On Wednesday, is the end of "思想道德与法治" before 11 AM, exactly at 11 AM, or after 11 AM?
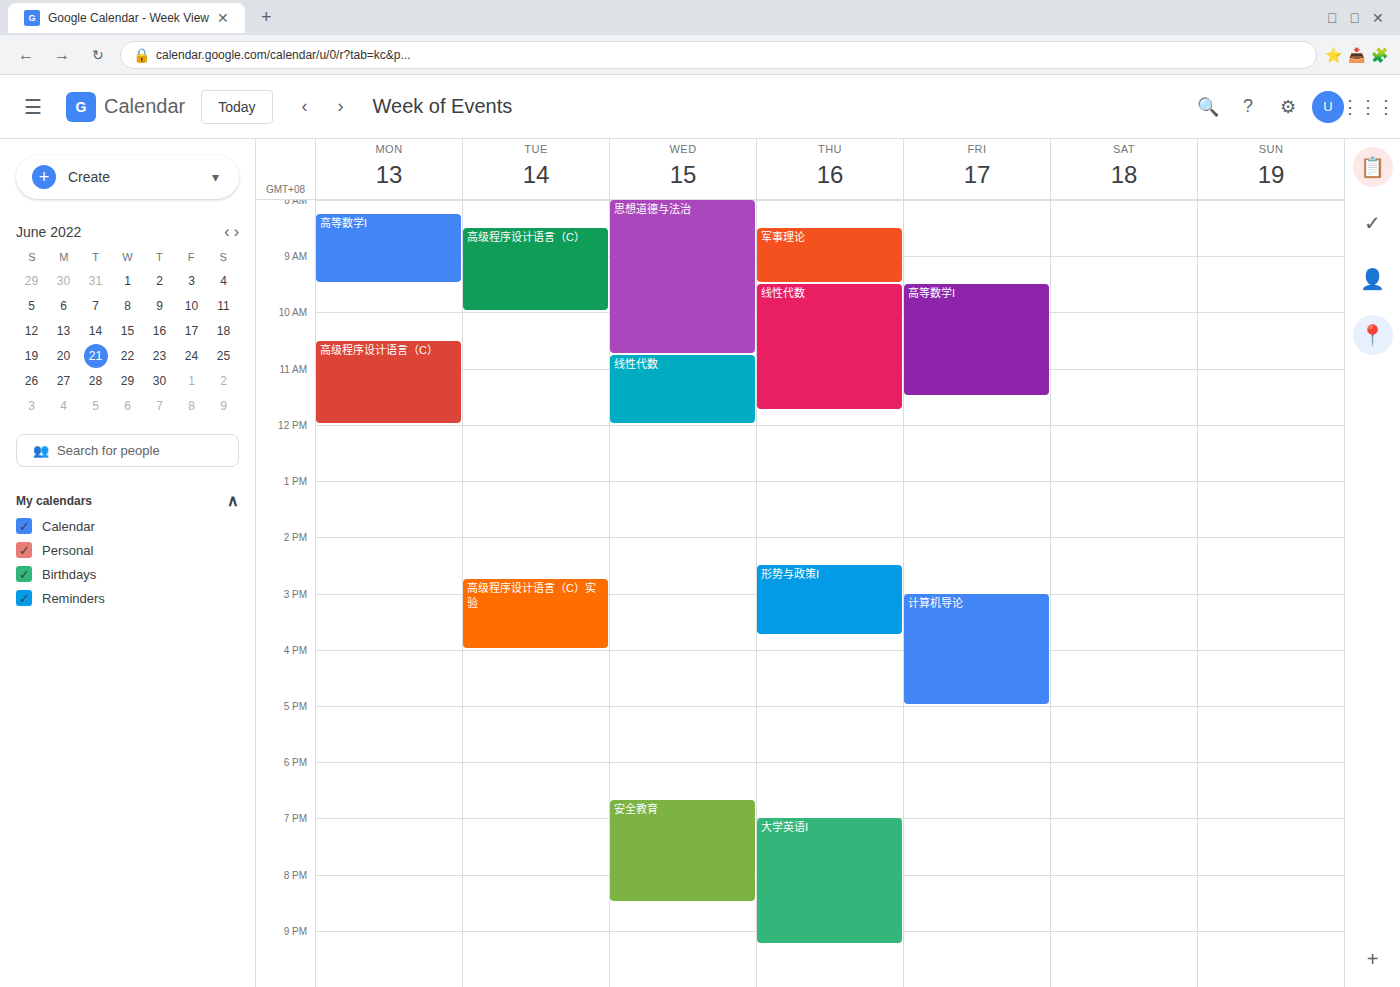
10:45 AM -- before 11 AM, 15 minutes above the 11 AM line.